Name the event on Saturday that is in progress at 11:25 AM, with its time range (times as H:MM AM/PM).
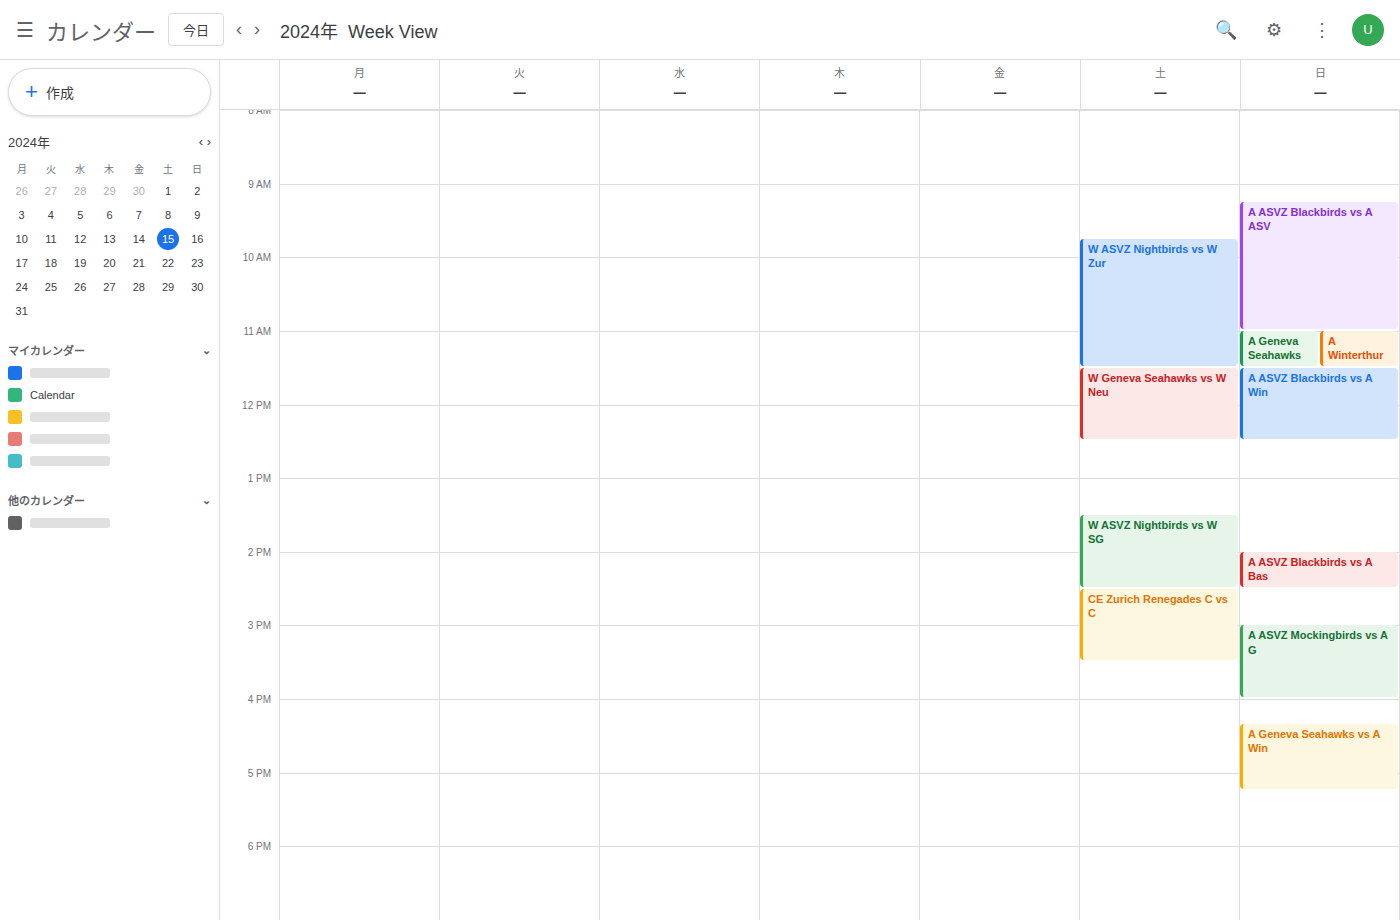
"W ASVZ Nightbirds vs W Zur", 9:45 AM to 11:30 AM